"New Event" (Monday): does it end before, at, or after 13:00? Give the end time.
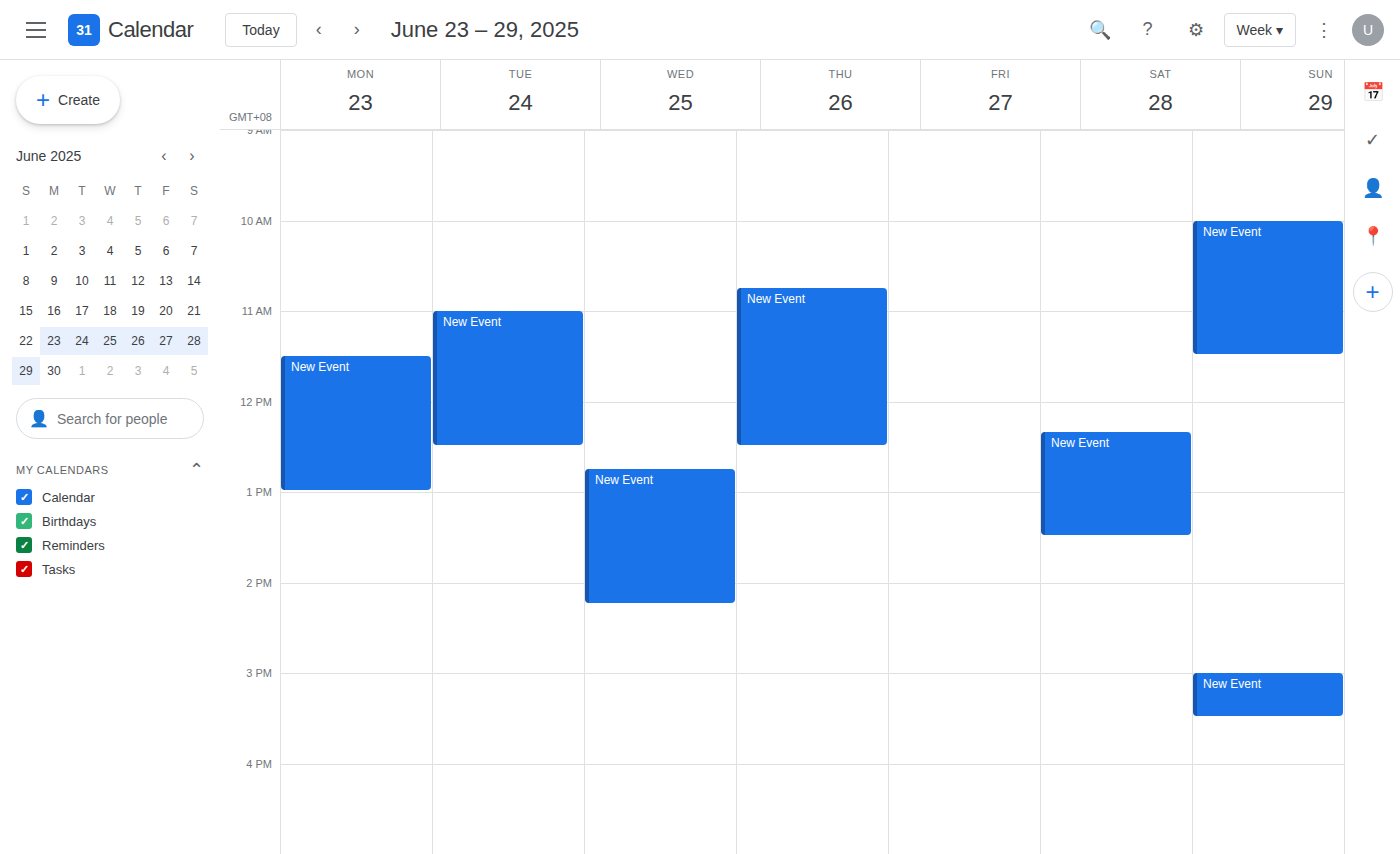
13:00 -- exactly at 13:00, on the 13:00 line.